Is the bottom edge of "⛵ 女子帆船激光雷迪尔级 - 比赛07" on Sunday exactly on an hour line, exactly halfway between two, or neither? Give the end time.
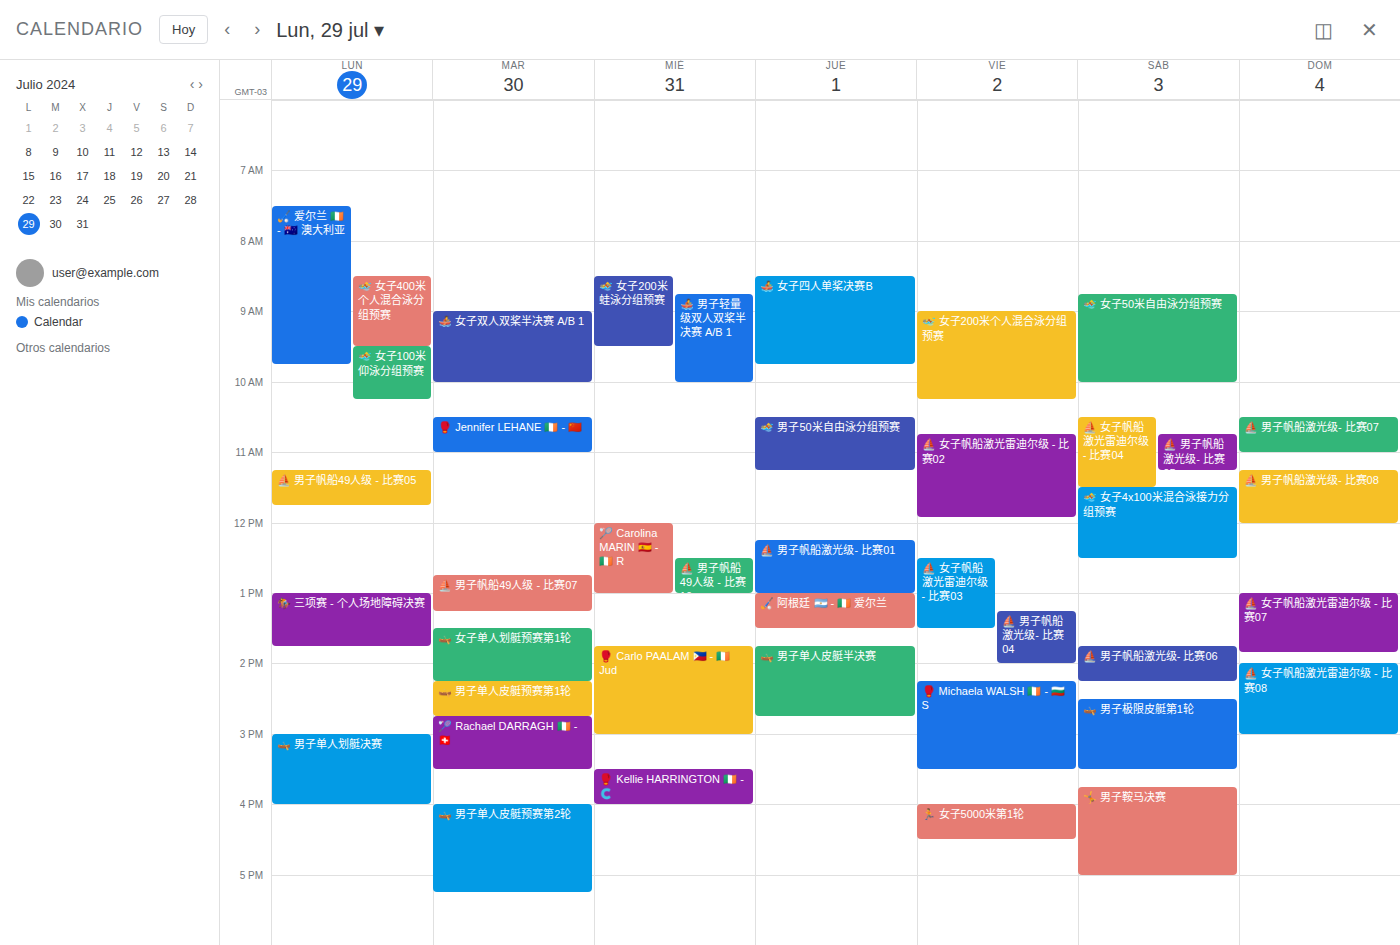
1:50 PM -- neither: 50 minutes below the 1 PM line and 10 minutes above the 2 PM line.